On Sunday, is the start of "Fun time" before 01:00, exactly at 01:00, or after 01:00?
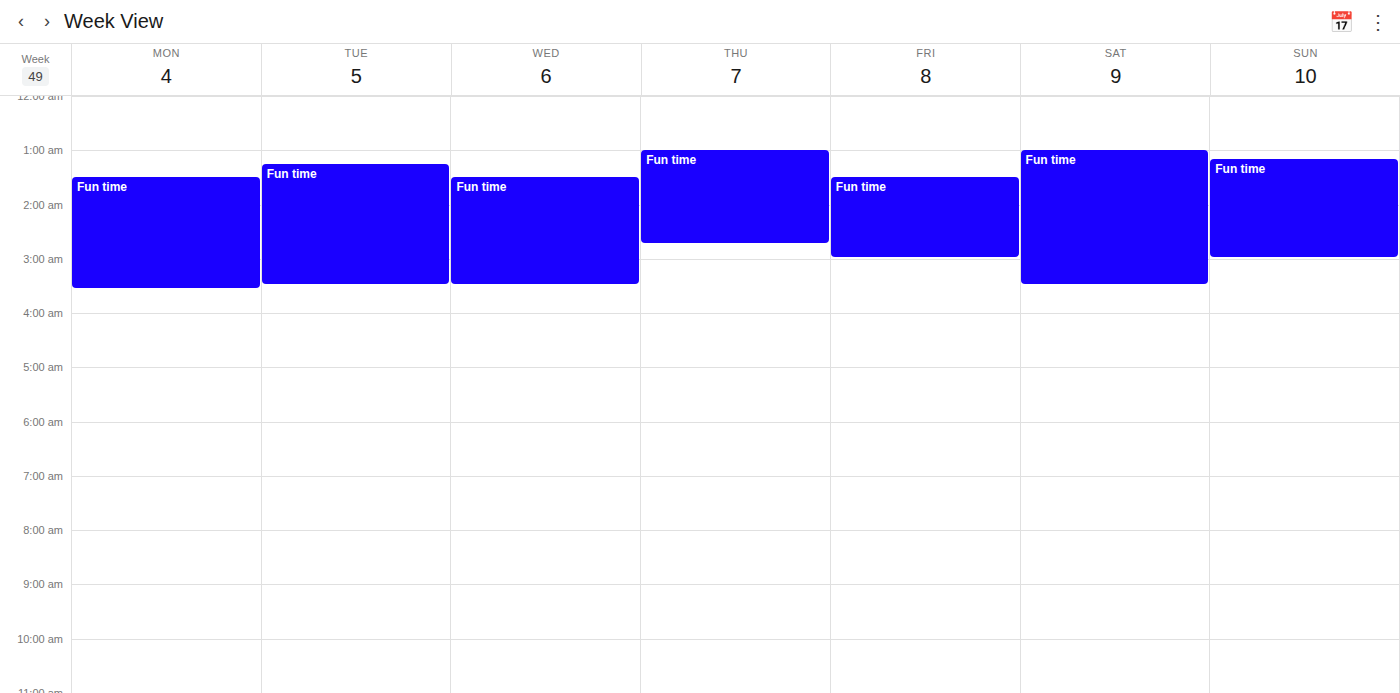
01:10 -- after 01:00, 10 minutes below the 01:00 line.